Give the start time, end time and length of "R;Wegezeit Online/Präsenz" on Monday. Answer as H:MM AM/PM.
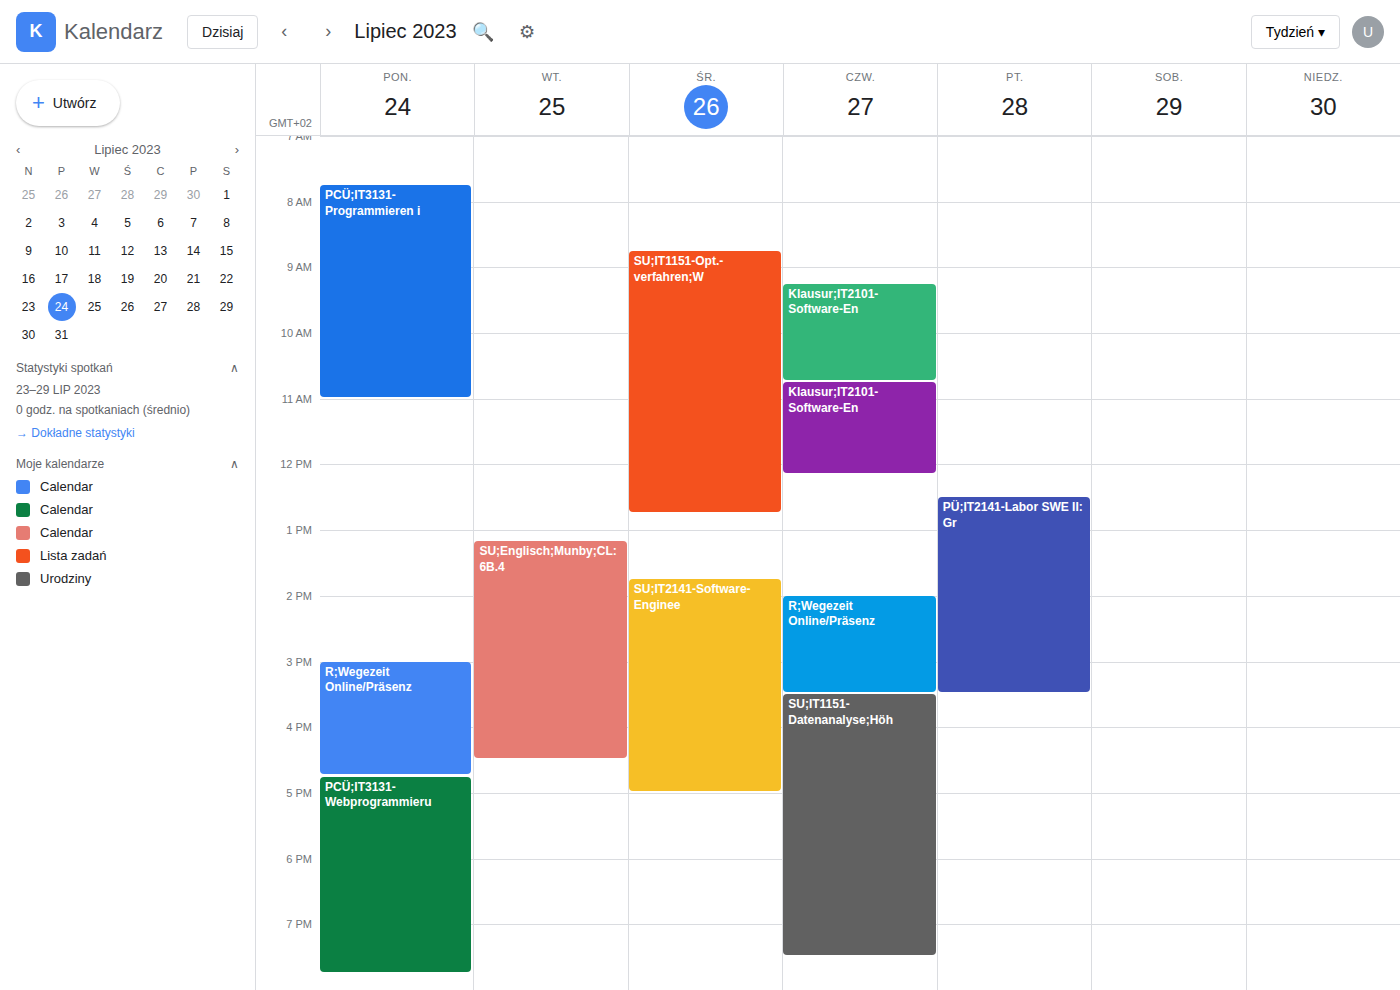
3:00 PM to 4:45 PM, 1 hour 45 minutes